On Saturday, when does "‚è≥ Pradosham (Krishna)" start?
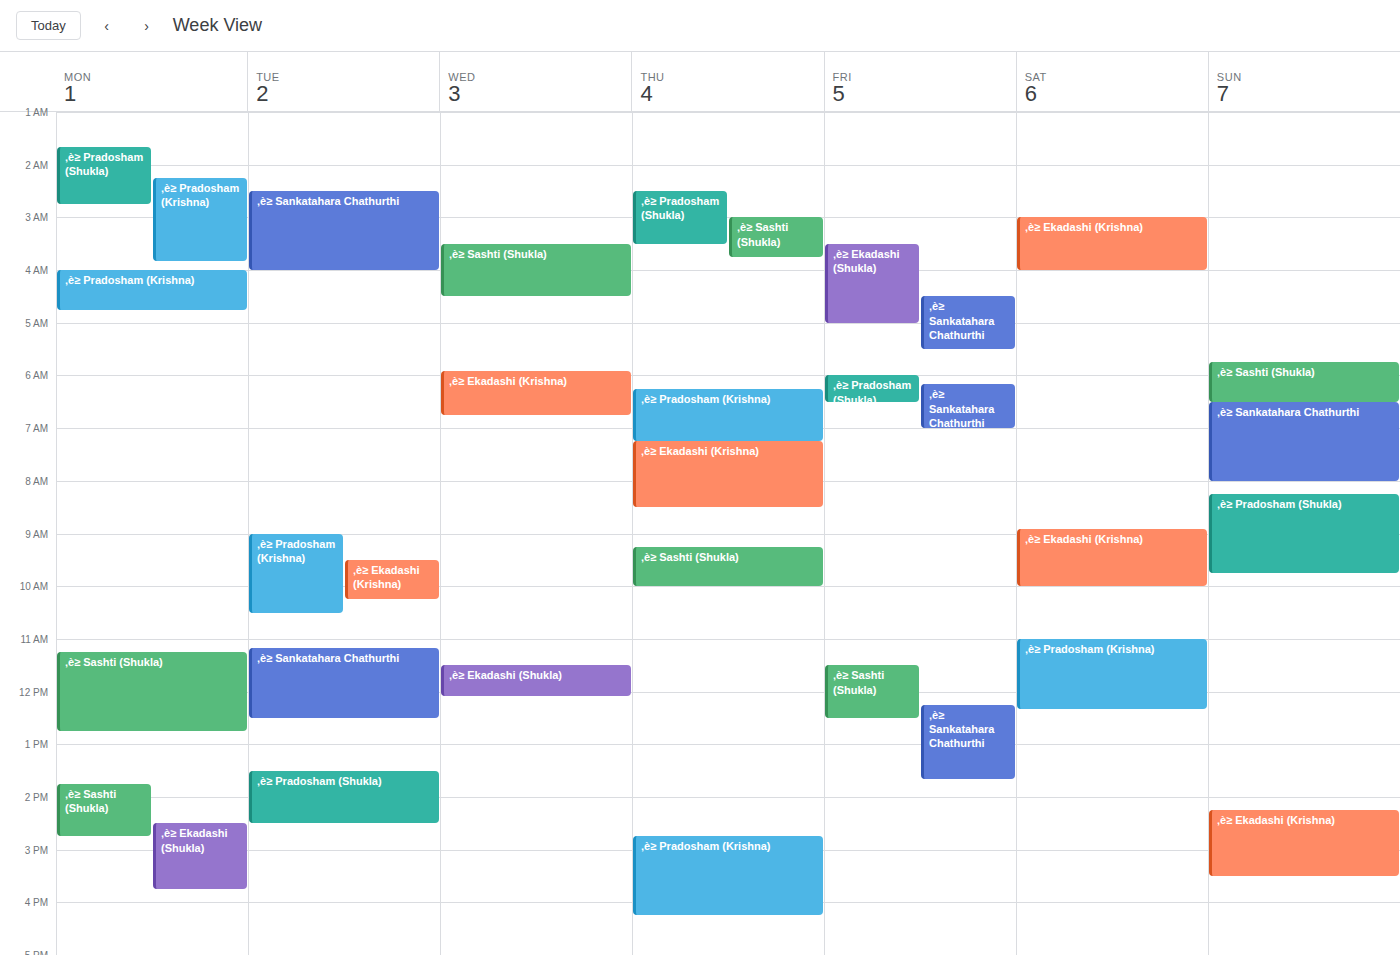
11:00 AM